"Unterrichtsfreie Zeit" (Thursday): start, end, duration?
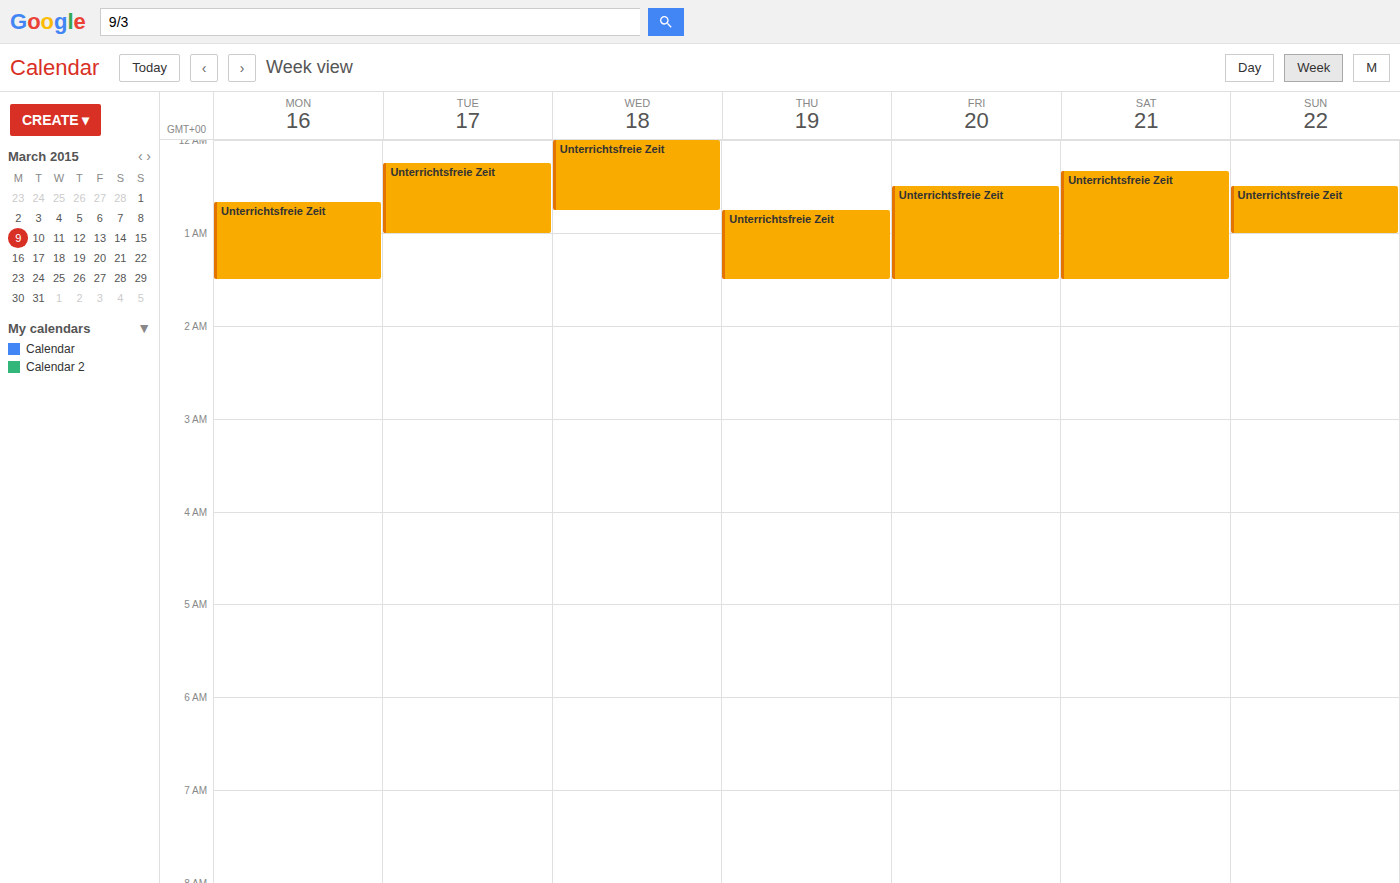
12:45 AM to 1:30 AM, 45 minutes